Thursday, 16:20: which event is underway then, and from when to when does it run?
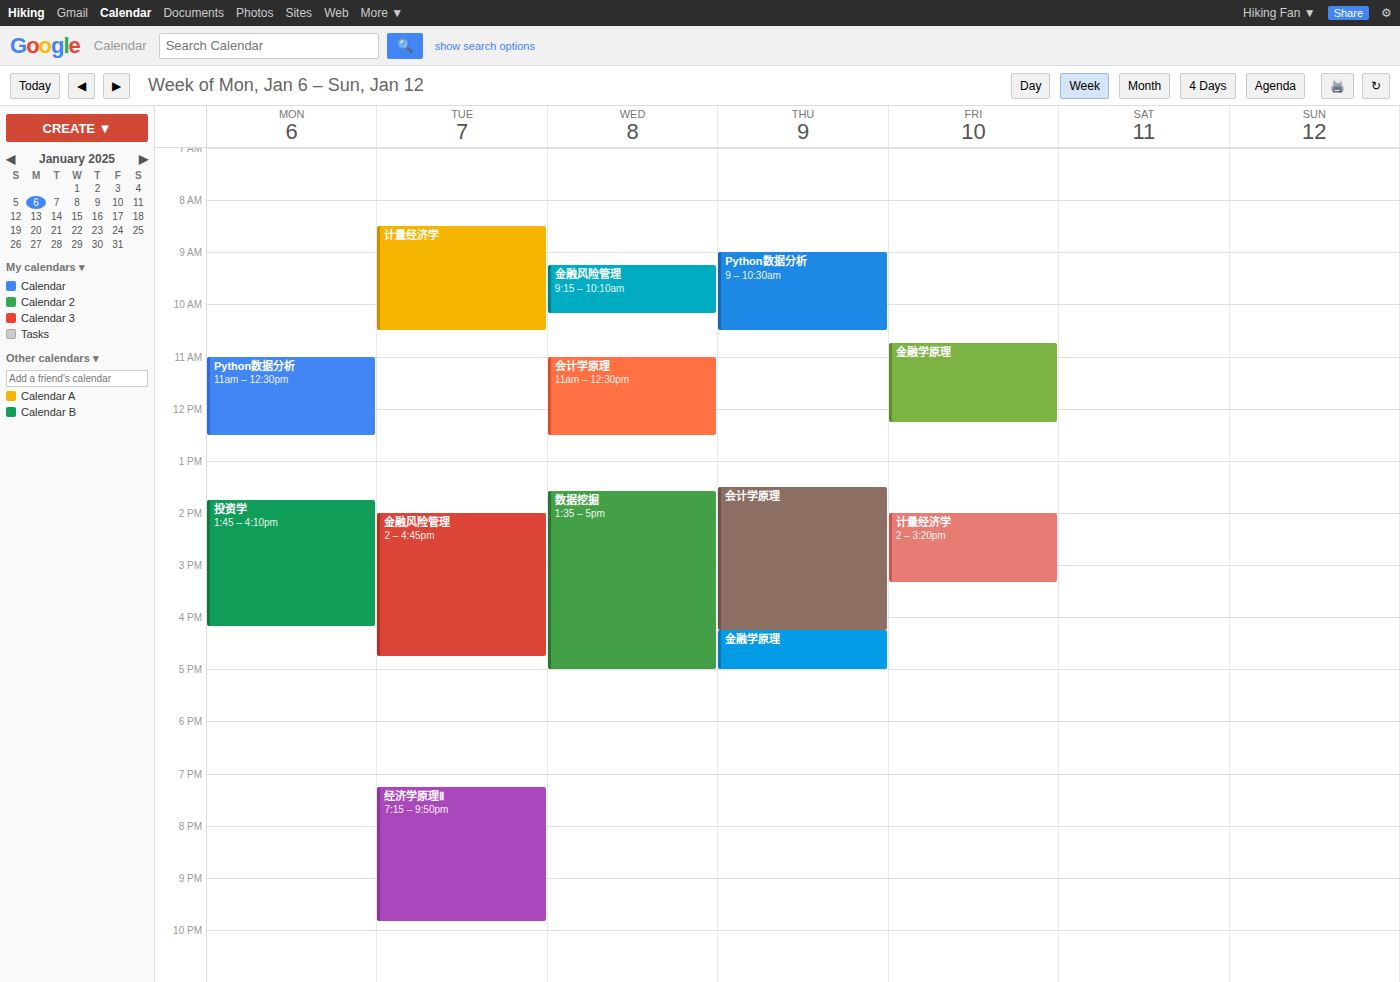
"金融学原理", 16:15 to 17:00